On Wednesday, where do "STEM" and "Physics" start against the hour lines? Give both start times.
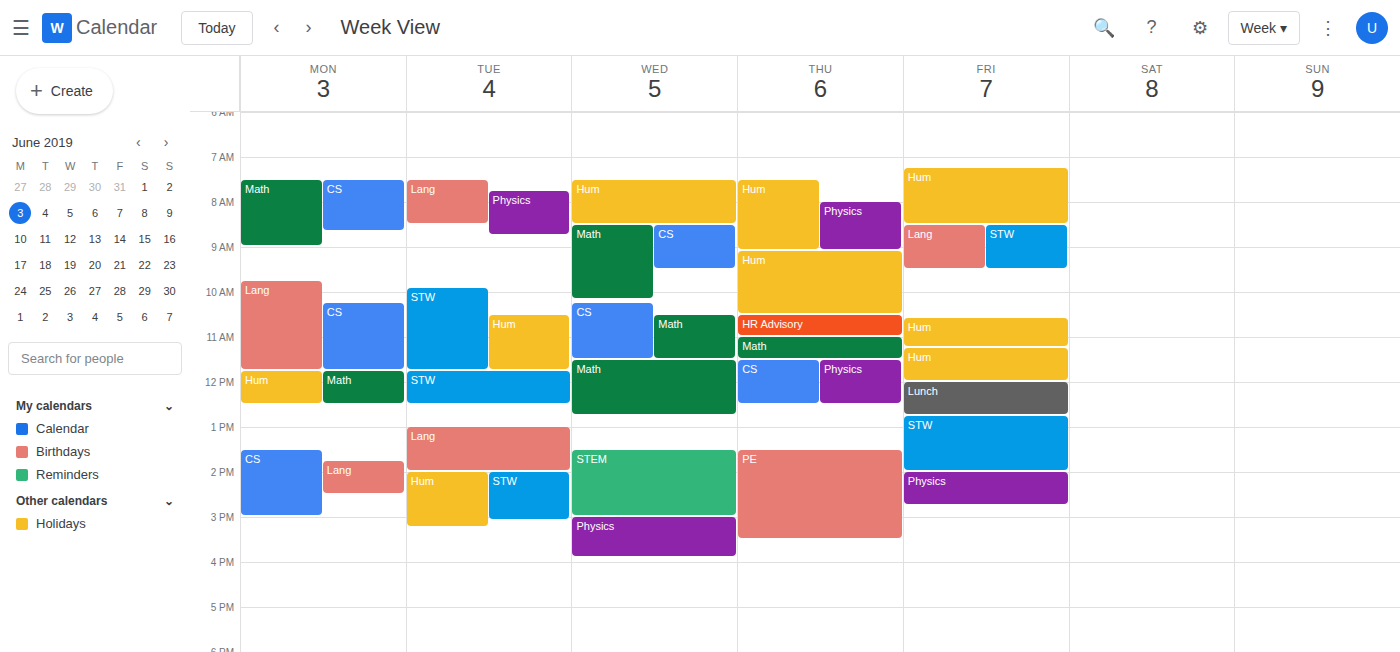
"STEM": 13:30, halfway between the 13:00 and 14:00 lines. "Physics": 15:00, exactly on the 15:00 line.